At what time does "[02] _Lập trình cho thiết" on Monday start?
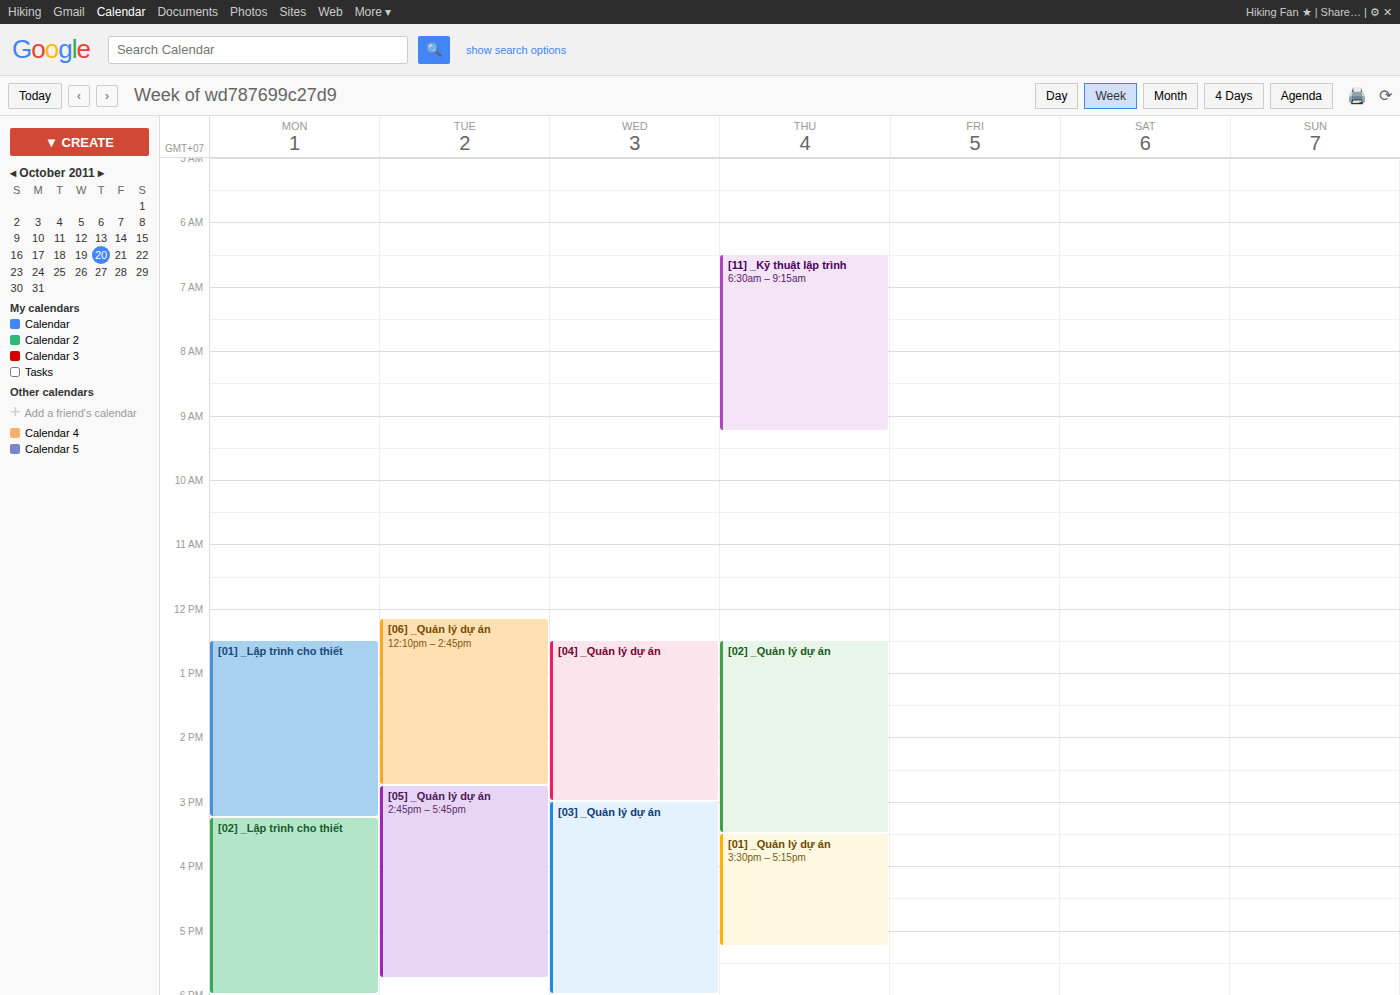
3:15 PM